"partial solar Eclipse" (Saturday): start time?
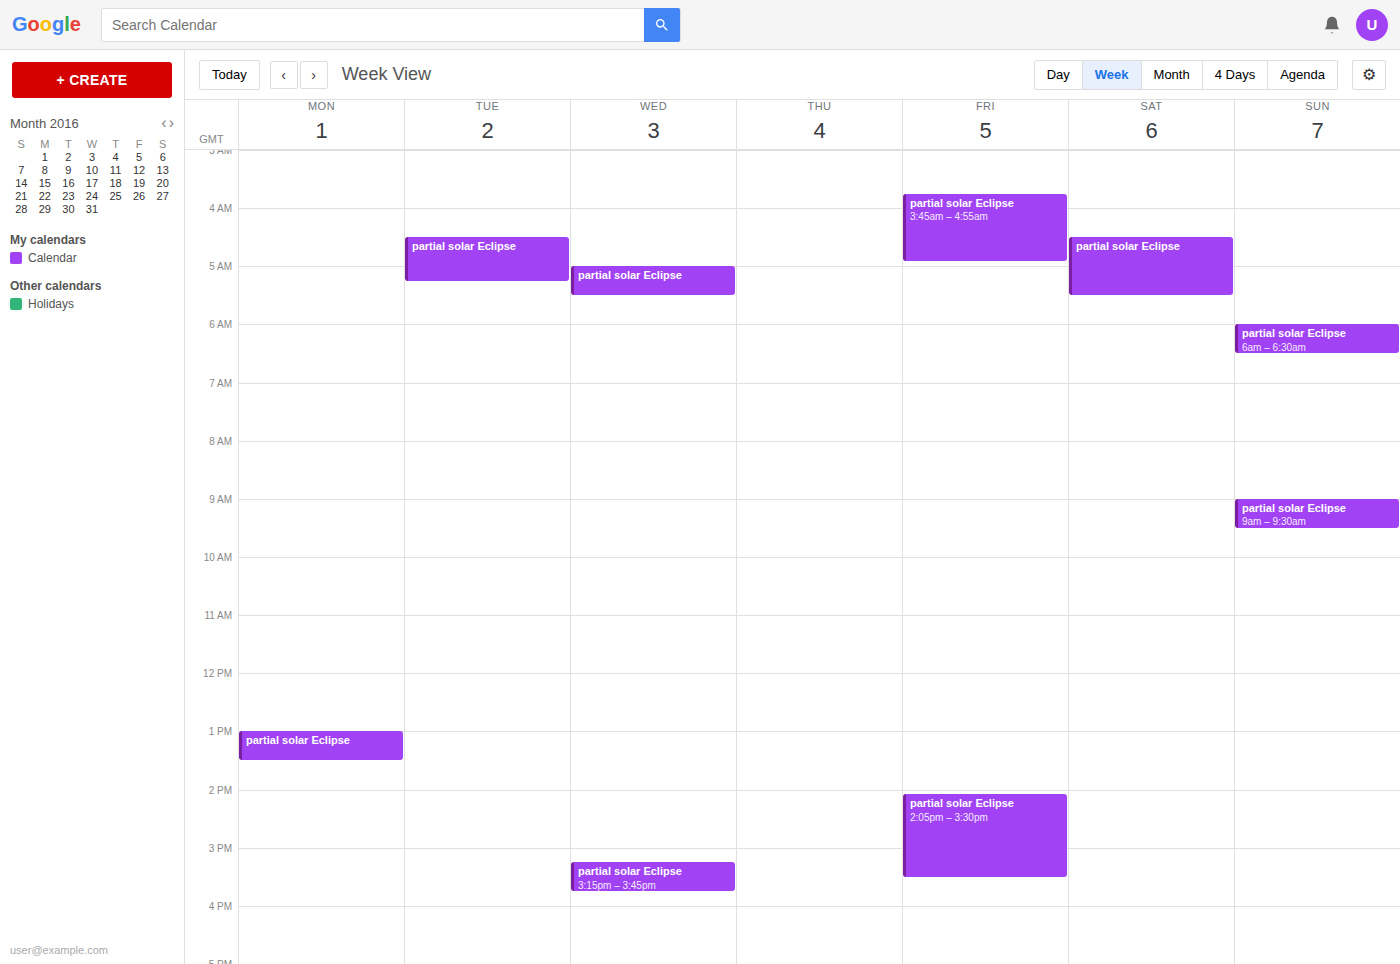
4:30 AM